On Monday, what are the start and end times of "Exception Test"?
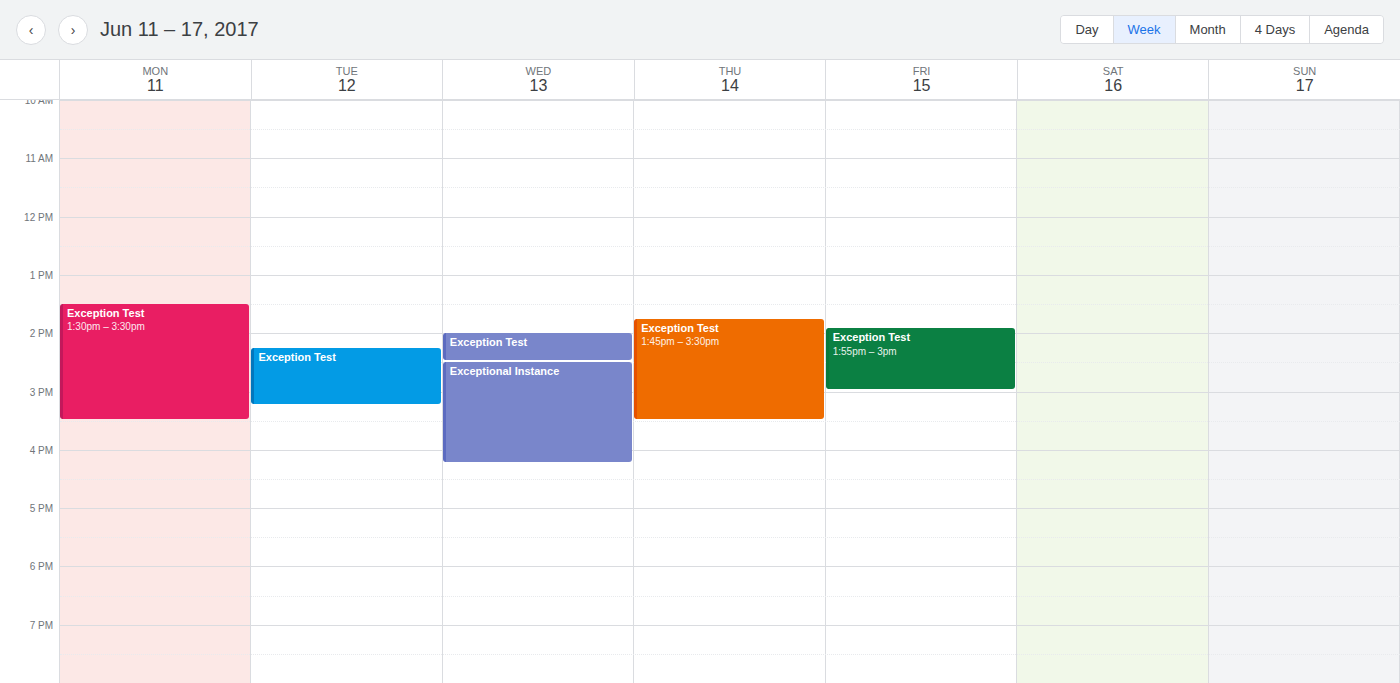
1:30 PM to 3:30 PM